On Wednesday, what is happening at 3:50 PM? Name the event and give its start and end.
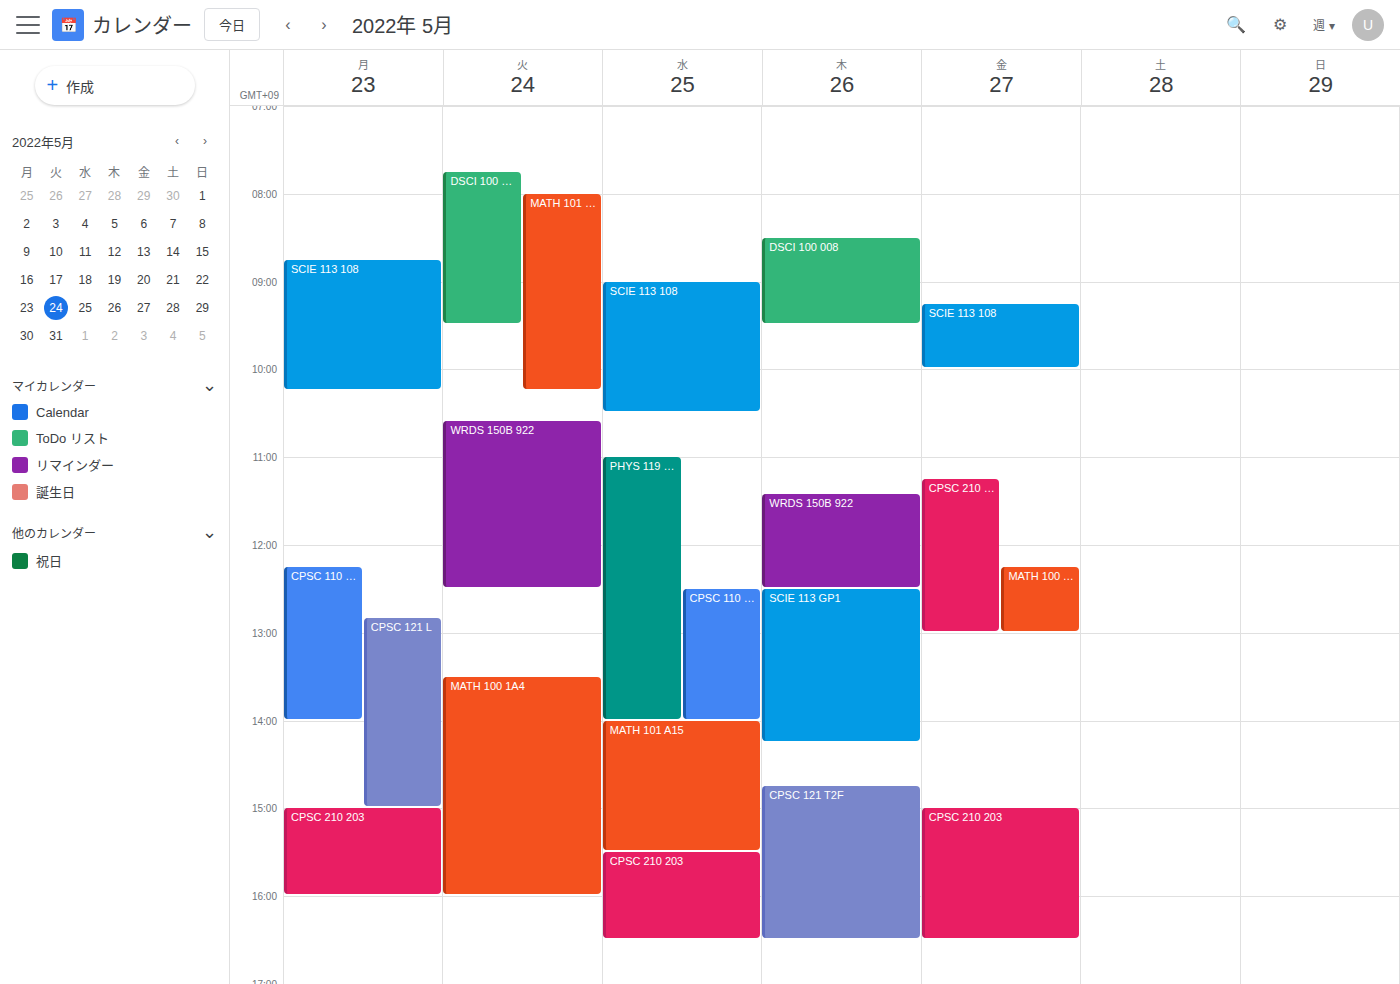
"CPSC 210 203", 3:30 PM to 4:30 PM